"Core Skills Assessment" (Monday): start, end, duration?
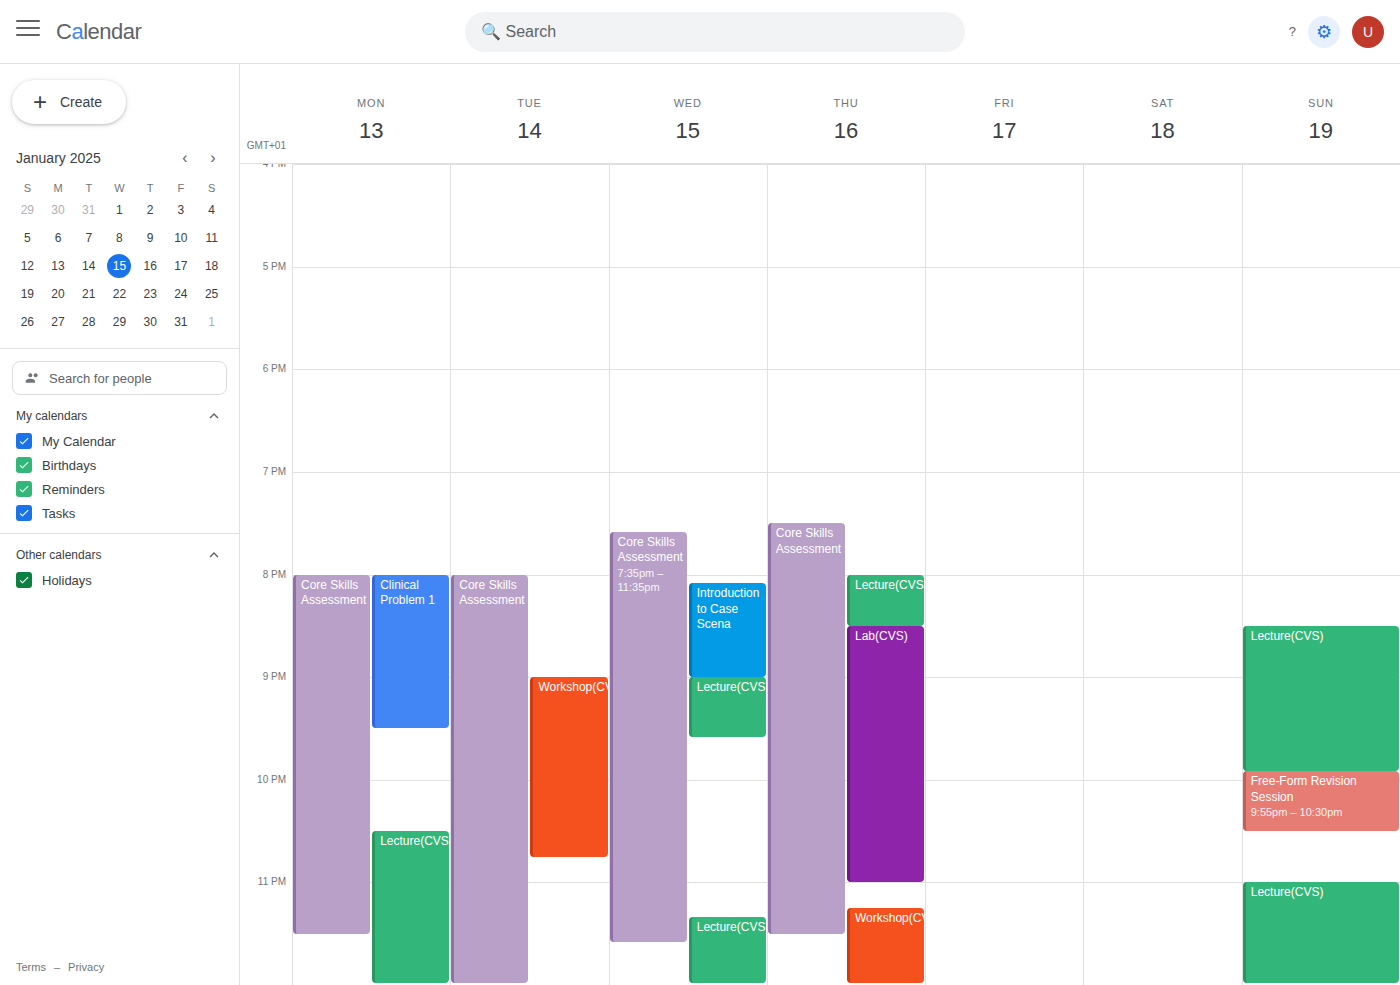
8:00 PM to 11:30 PM, 3 hours 30 minutes